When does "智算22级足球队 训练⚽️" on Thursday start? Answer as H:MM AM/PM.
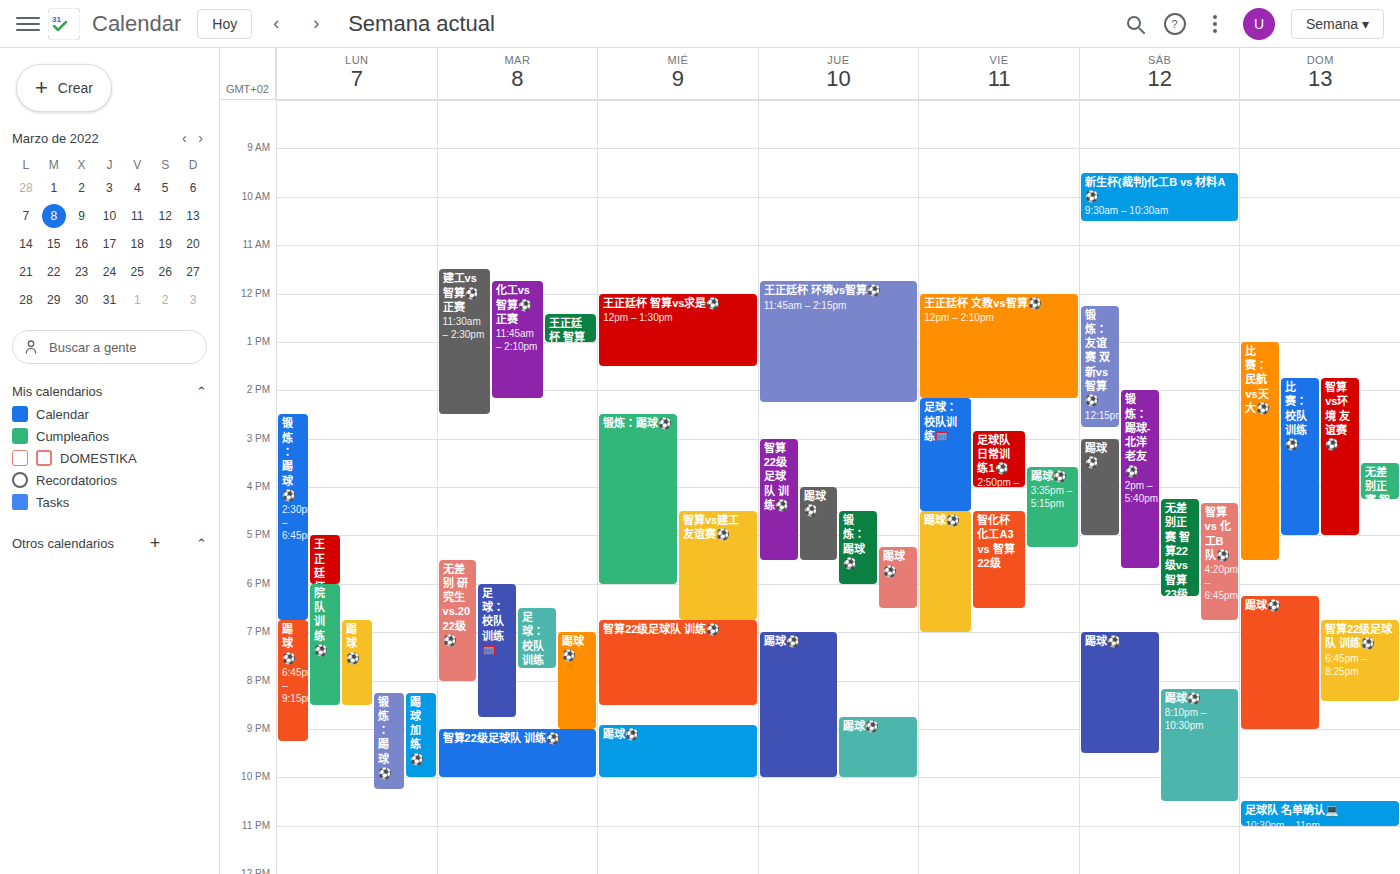
3:00 PM